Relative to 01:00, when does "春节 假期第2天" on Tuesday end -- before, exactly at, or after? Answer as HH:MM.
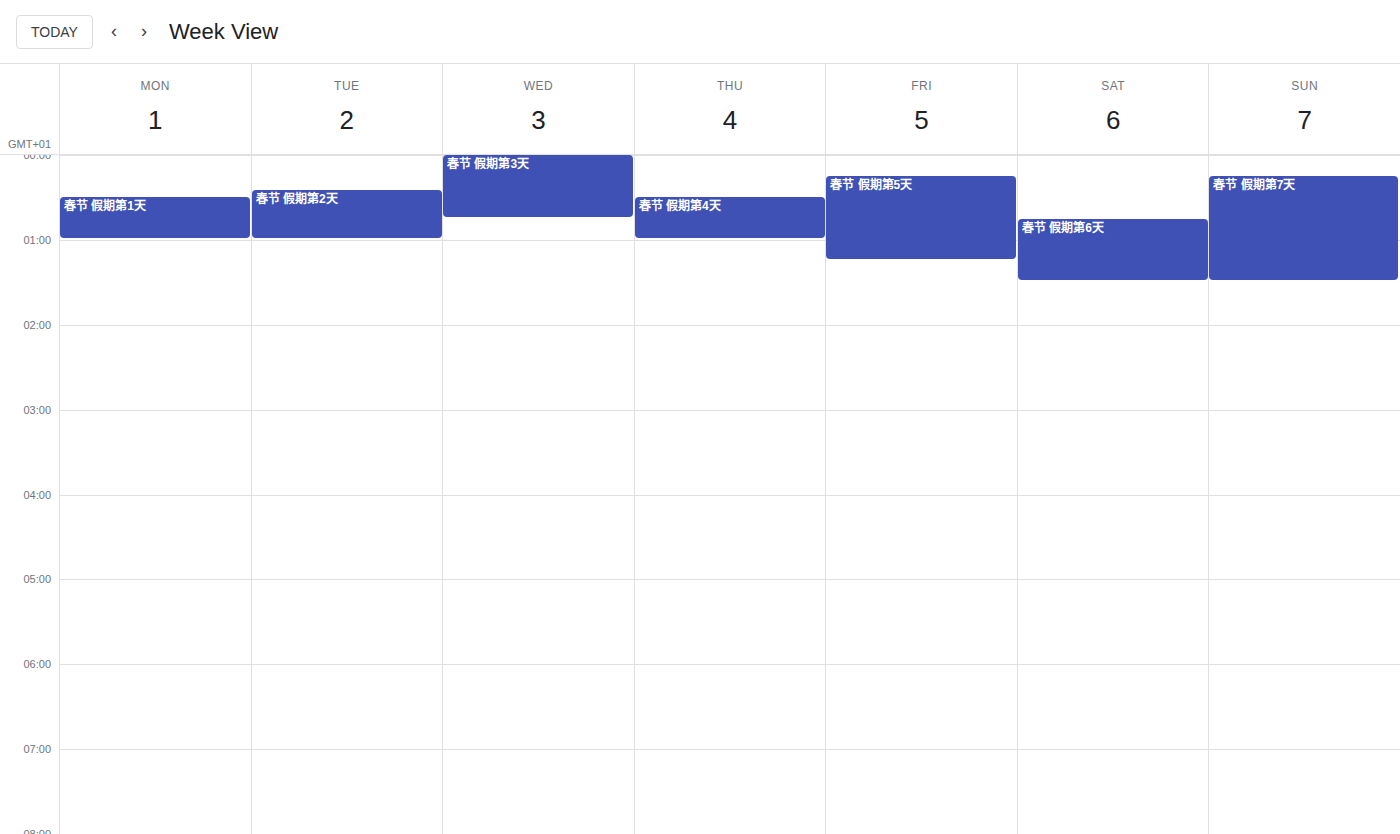
01:00 -- exactly at 01:00, on the 01:00 line.